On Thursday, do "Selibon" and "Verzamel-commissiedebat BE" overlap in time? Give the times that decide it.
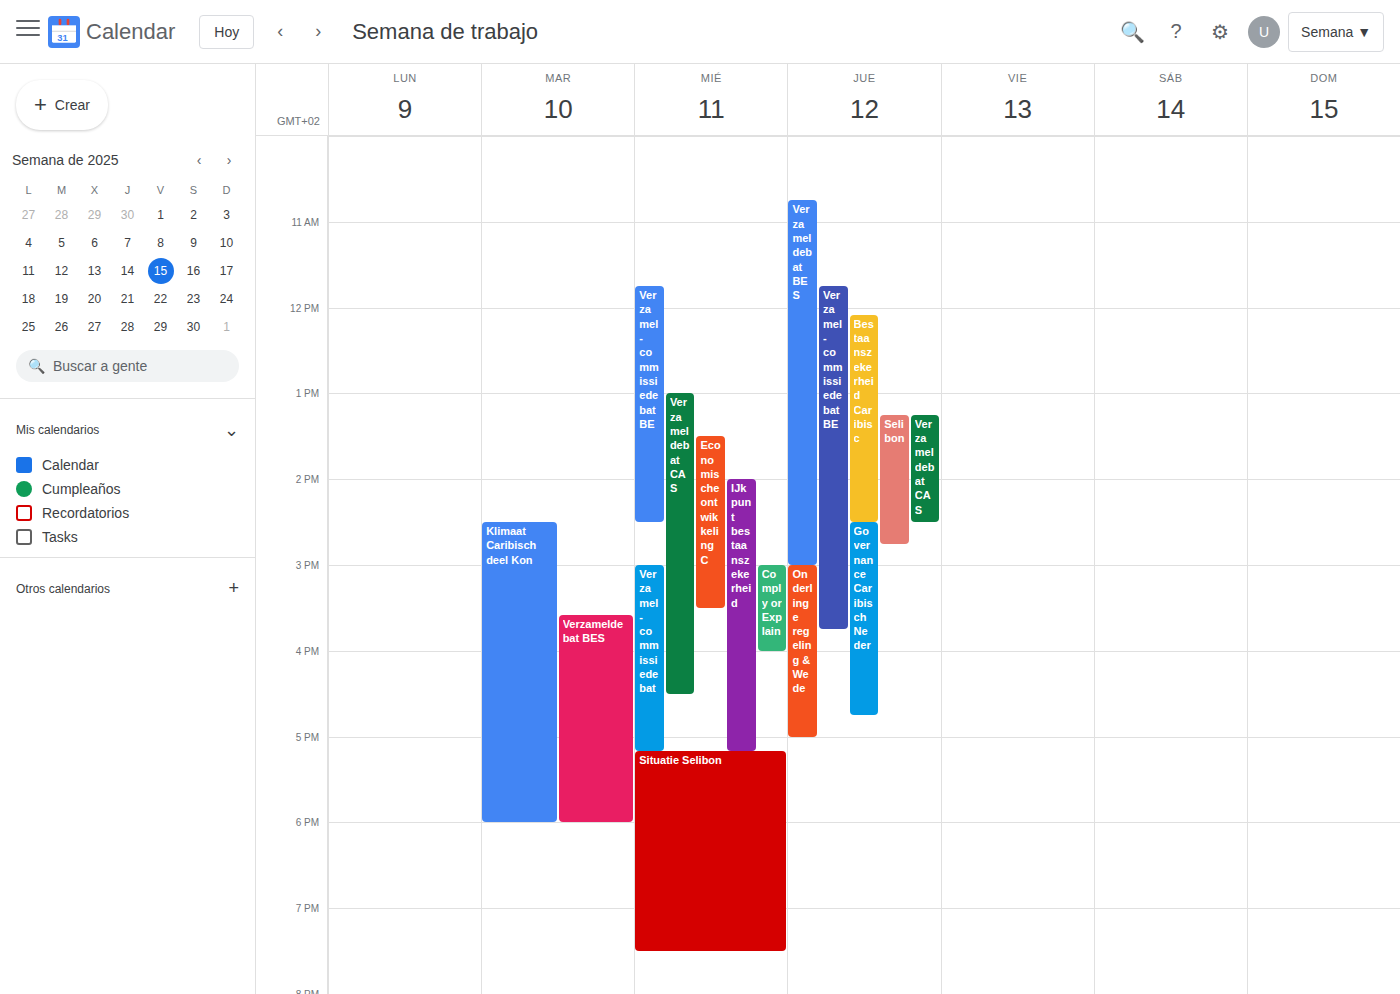
"Selibon" runs 13:15 to 14:45, inside "Verzamel-commissiedebat BE" -- they overlap.